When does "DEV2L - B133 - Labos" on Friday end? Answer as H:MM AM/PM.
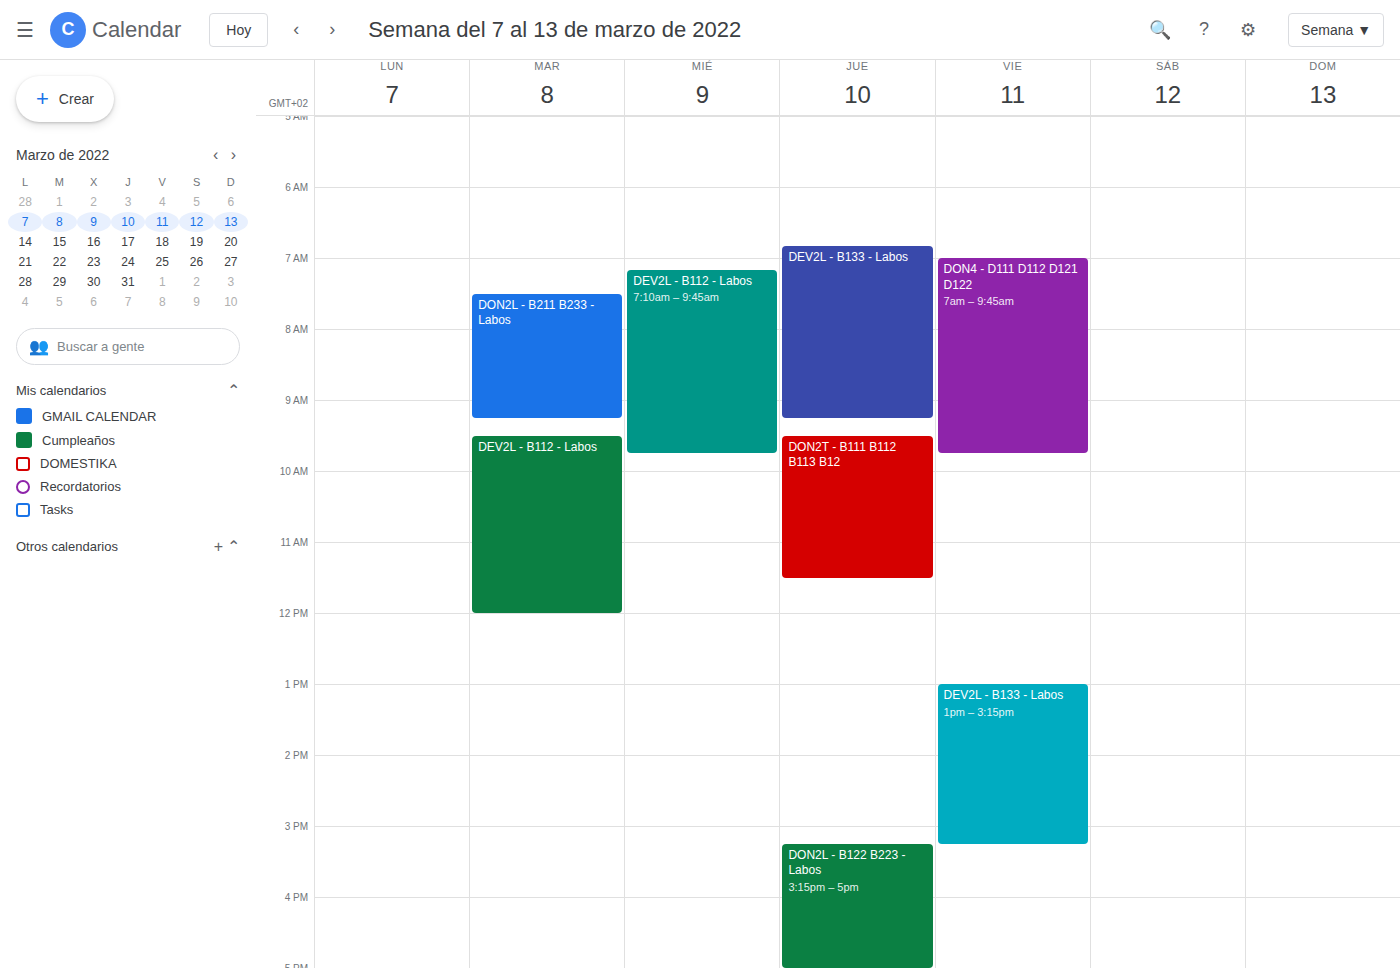
3:15 PM